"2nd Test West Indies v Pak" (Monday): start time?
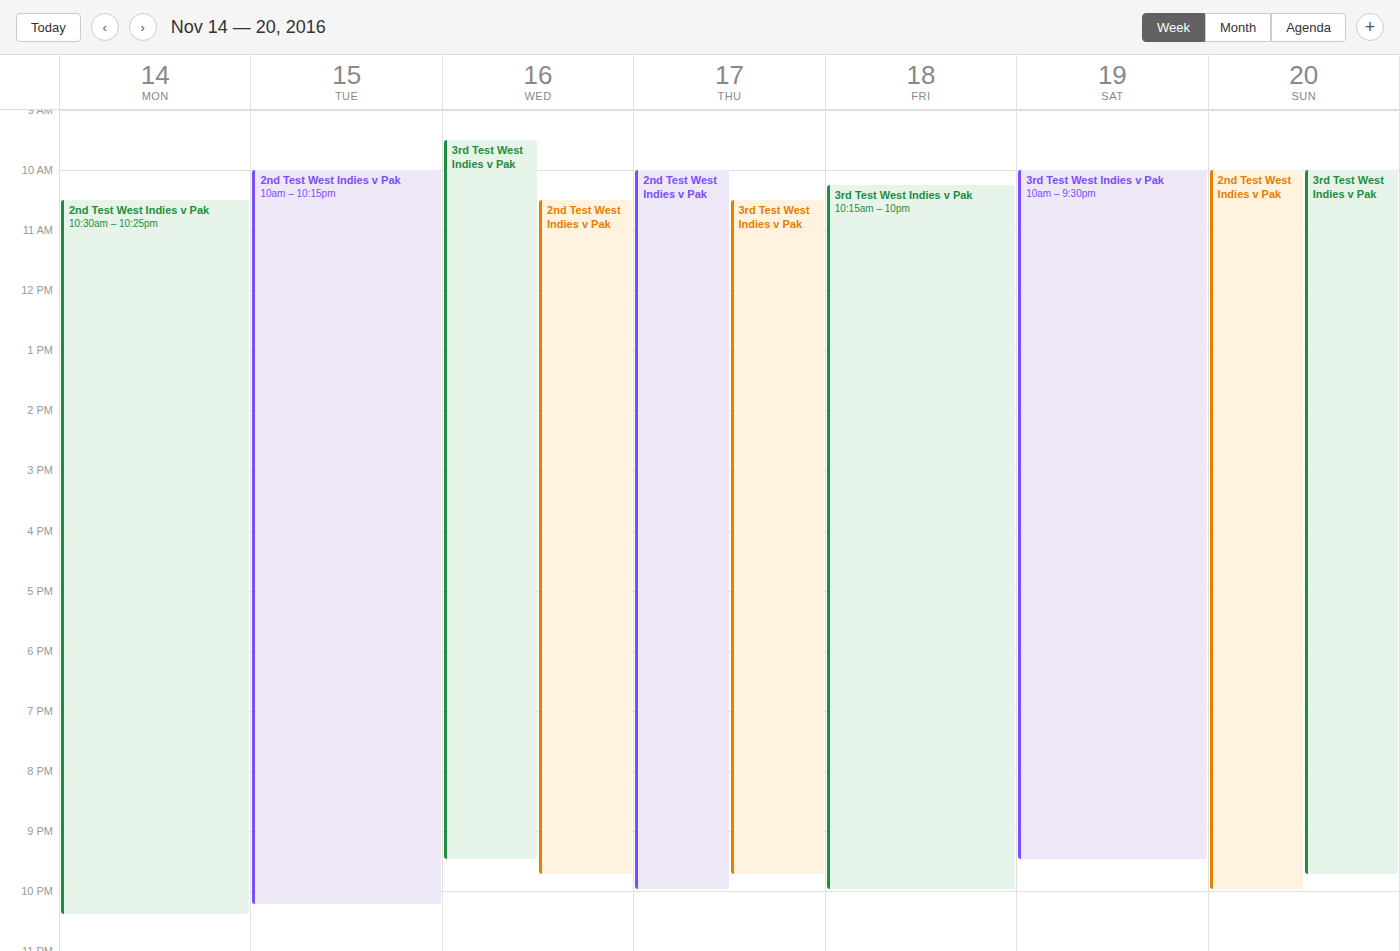
10:30 AM